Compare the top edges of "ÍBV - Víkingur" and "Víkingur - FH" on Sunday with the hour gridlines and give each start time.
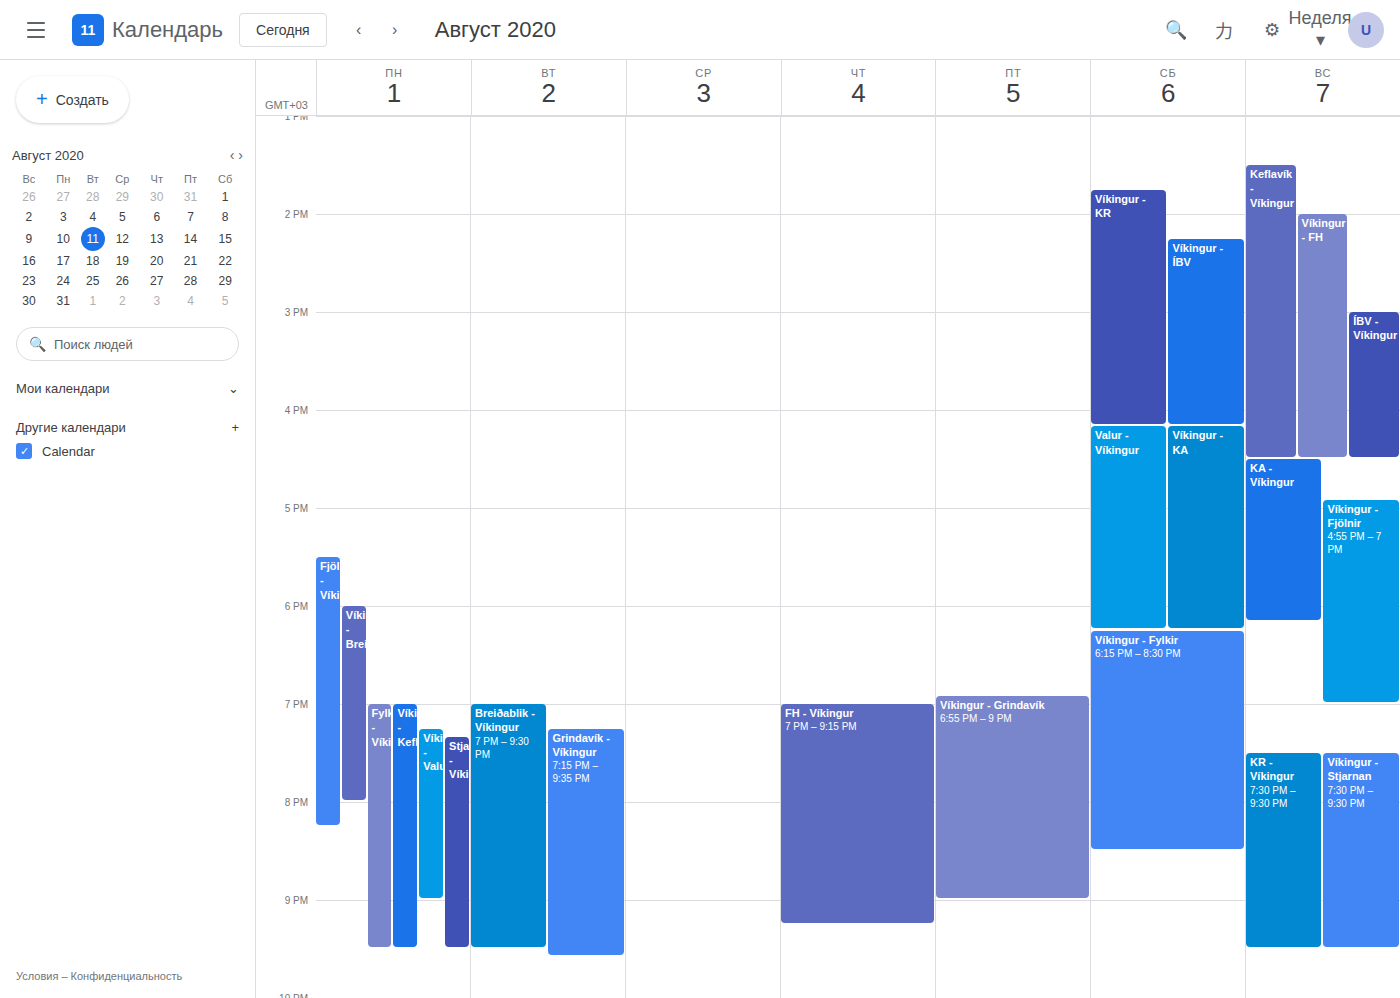
"ÍBV - Víkingur": 3:00 PM, exactly on the 3 PM line. "Víkingur - FH": 2:00 PM, exactly on the 2 PM line.